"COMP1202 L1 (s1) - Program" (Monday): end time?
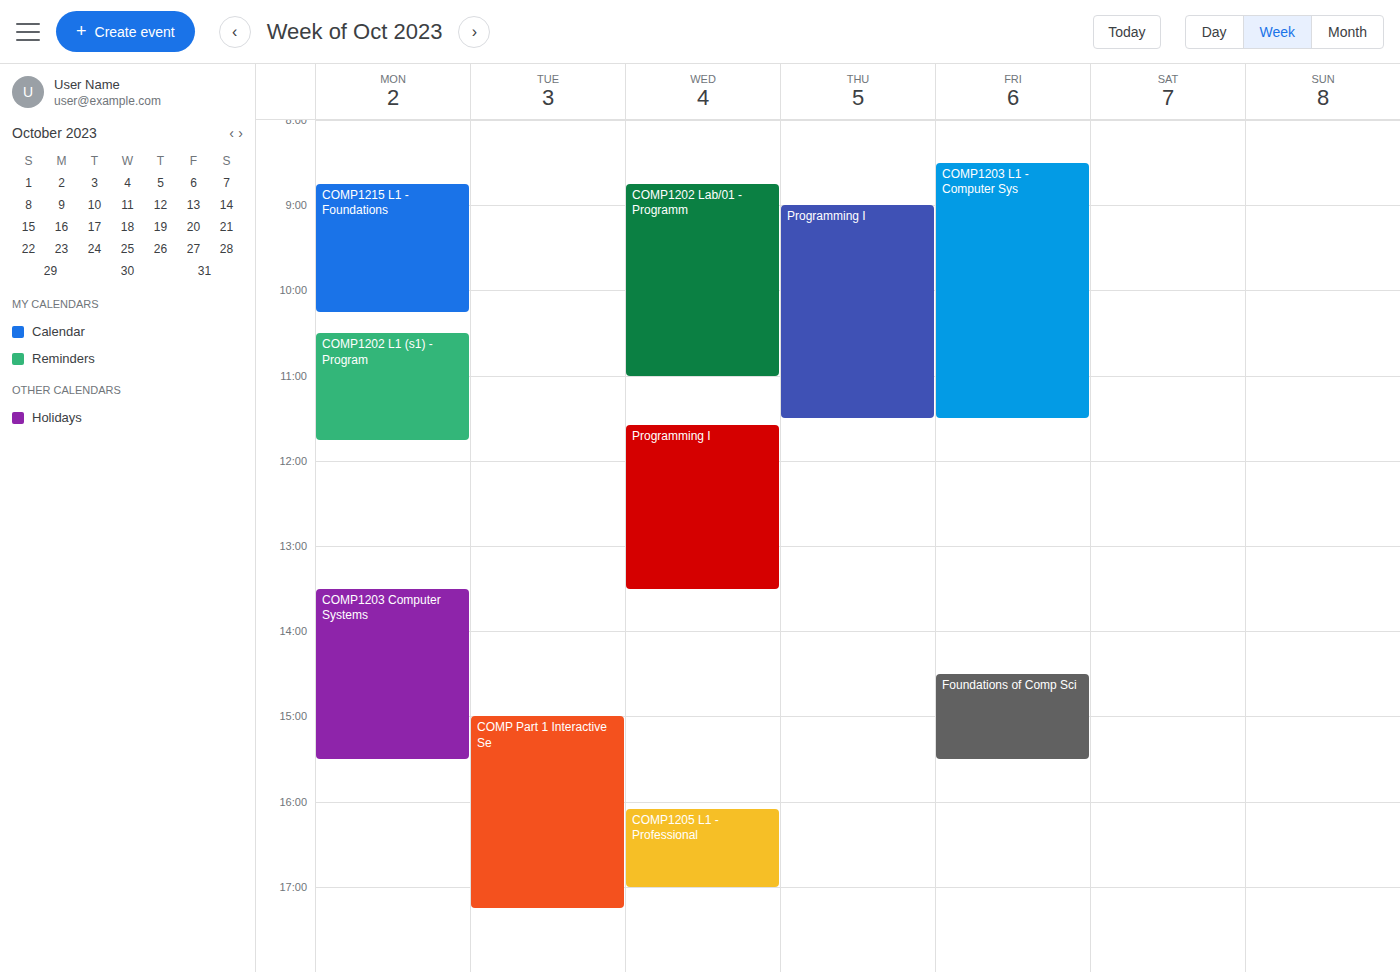
11:45 AM